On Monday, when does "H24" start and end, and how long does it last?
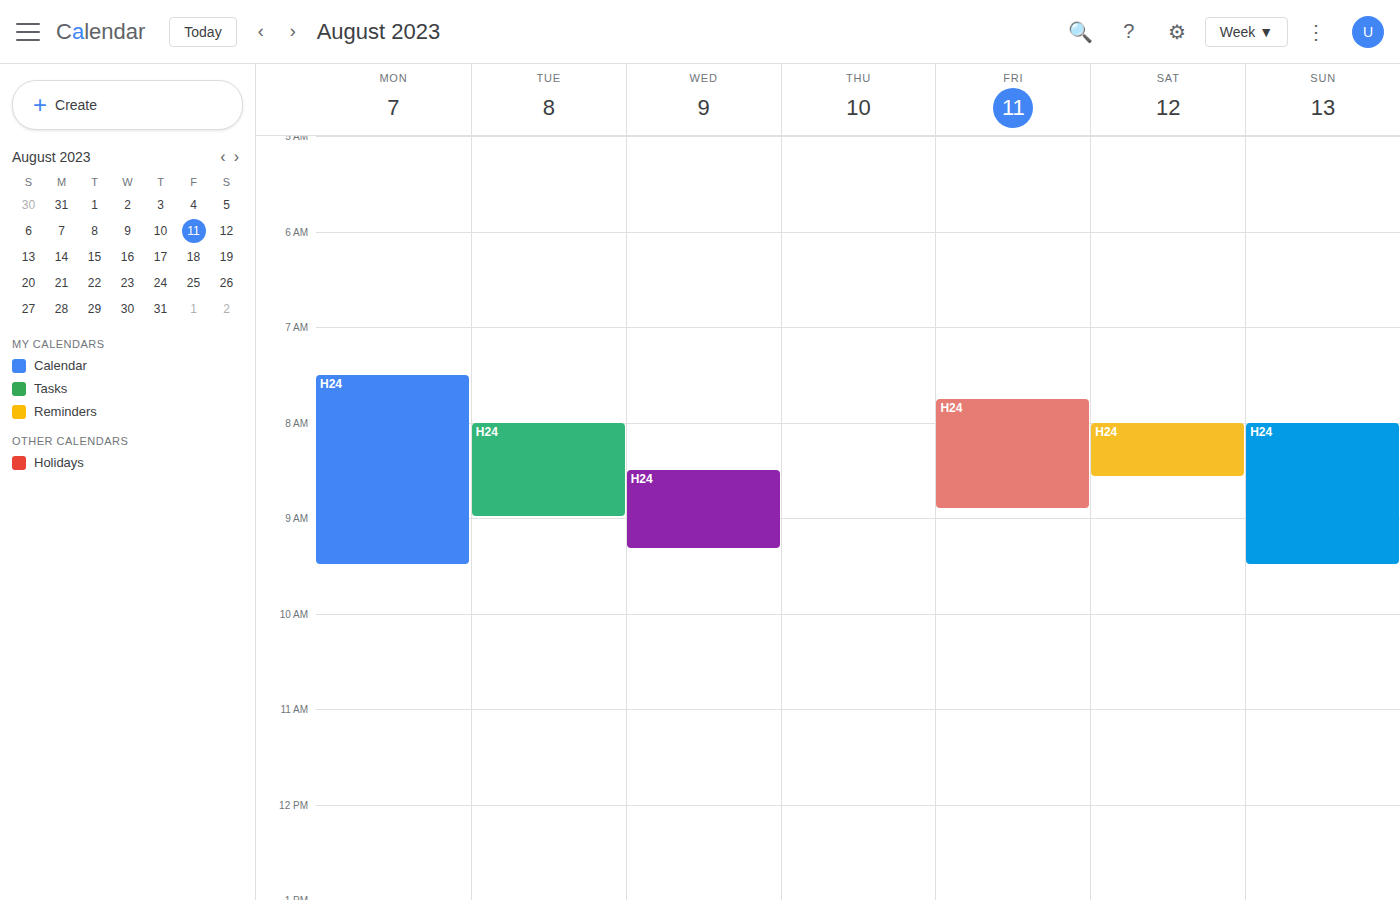
7:30 AM to 9:30 AM, 2 hours